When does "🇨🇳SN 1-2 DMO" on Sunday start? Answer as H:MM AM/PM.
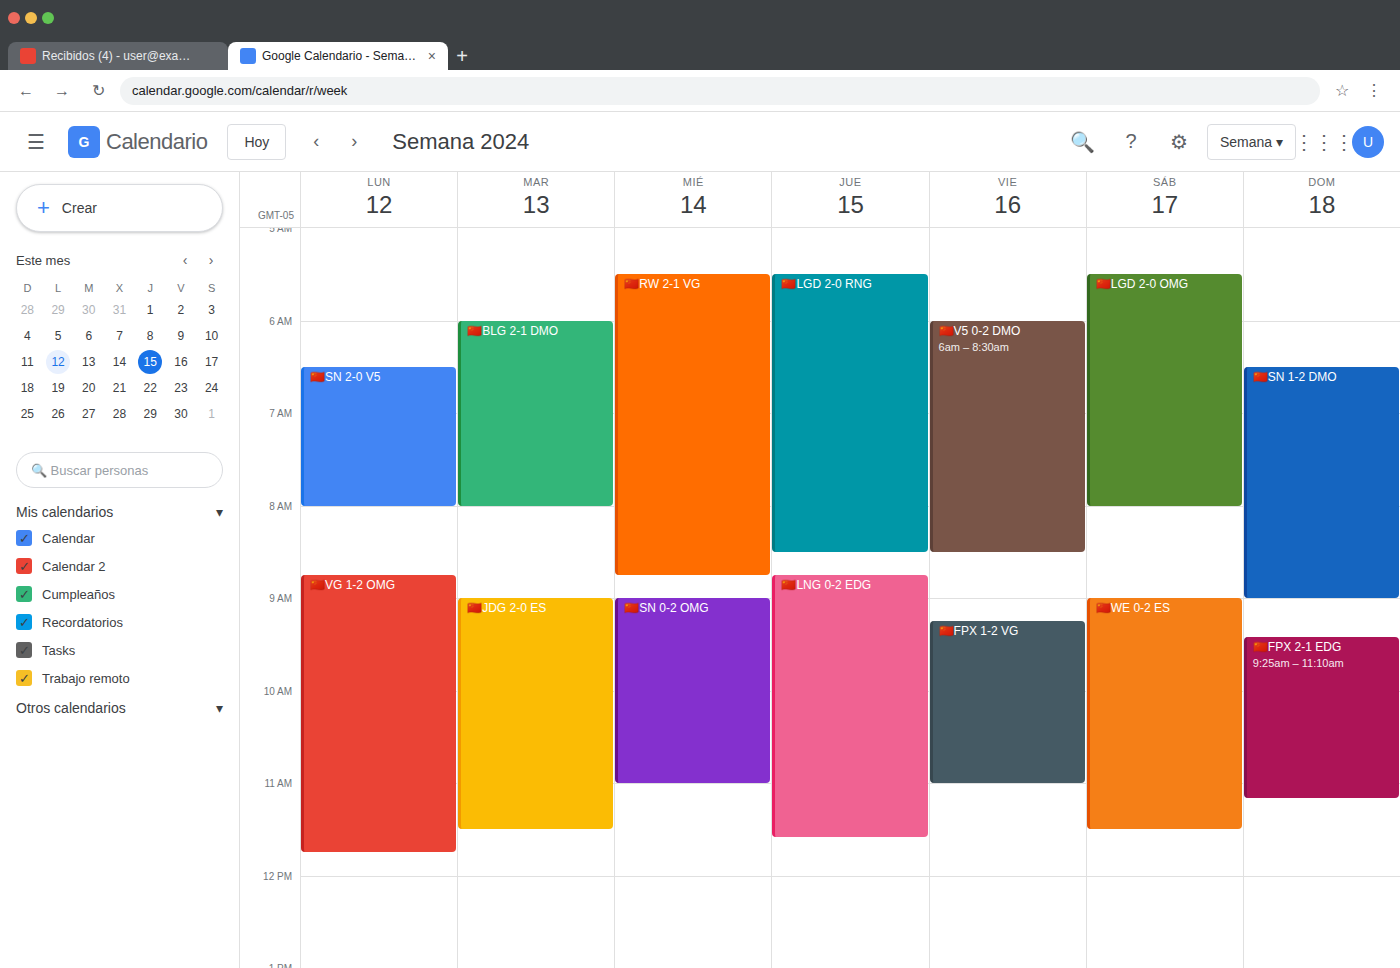
6:30 AM